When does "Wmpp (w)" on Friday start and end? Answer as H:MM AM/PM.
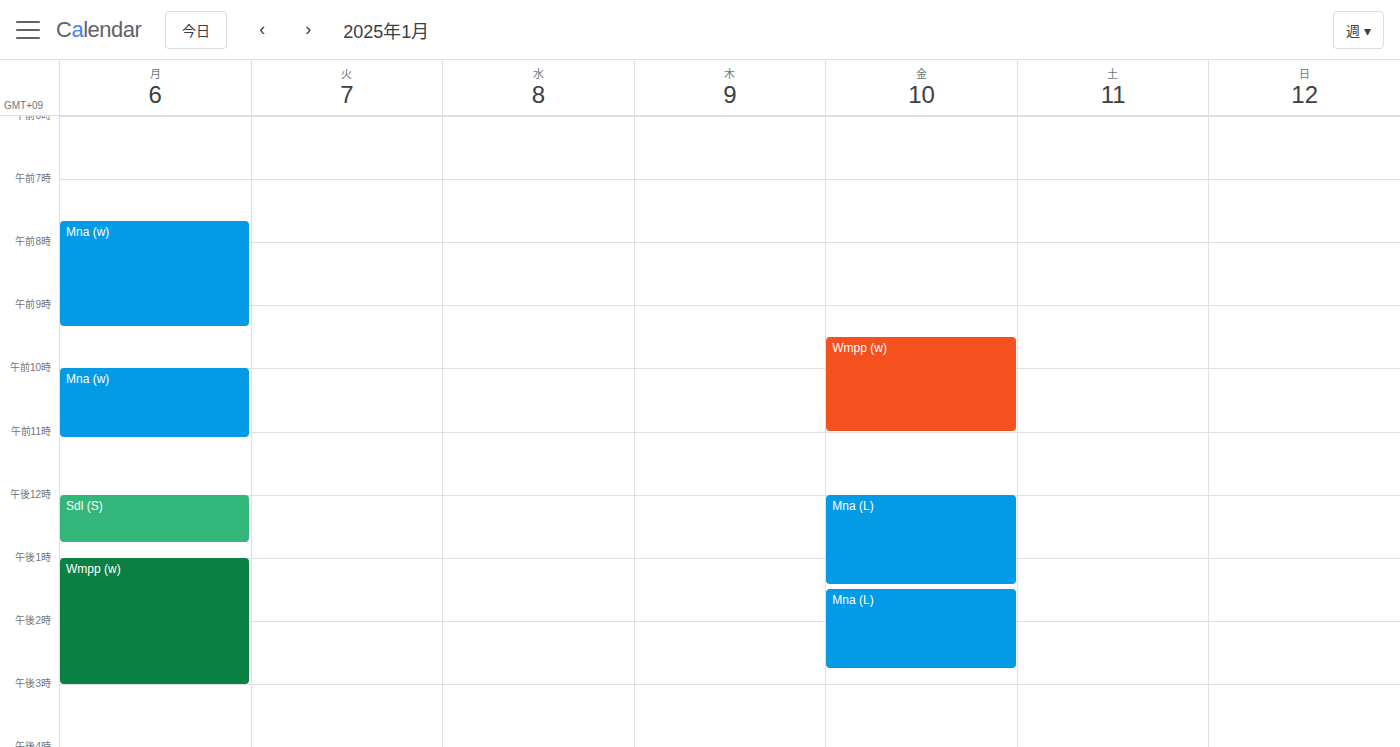
9:30 AM to 11:00 AM